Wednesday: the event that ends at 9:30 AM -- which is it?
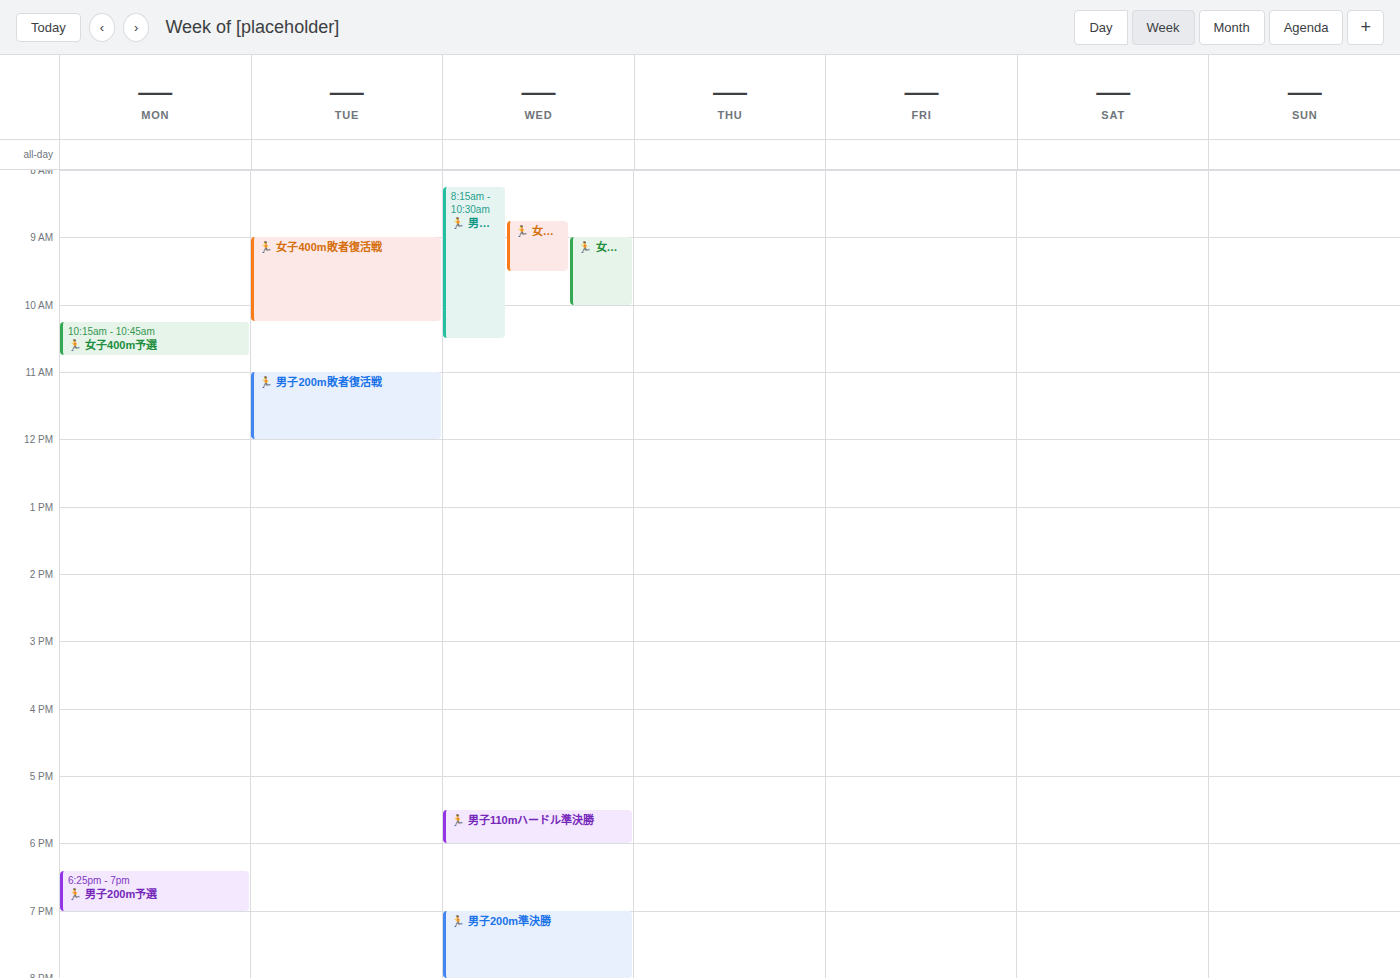
"🏃 女子100mハードル予選"